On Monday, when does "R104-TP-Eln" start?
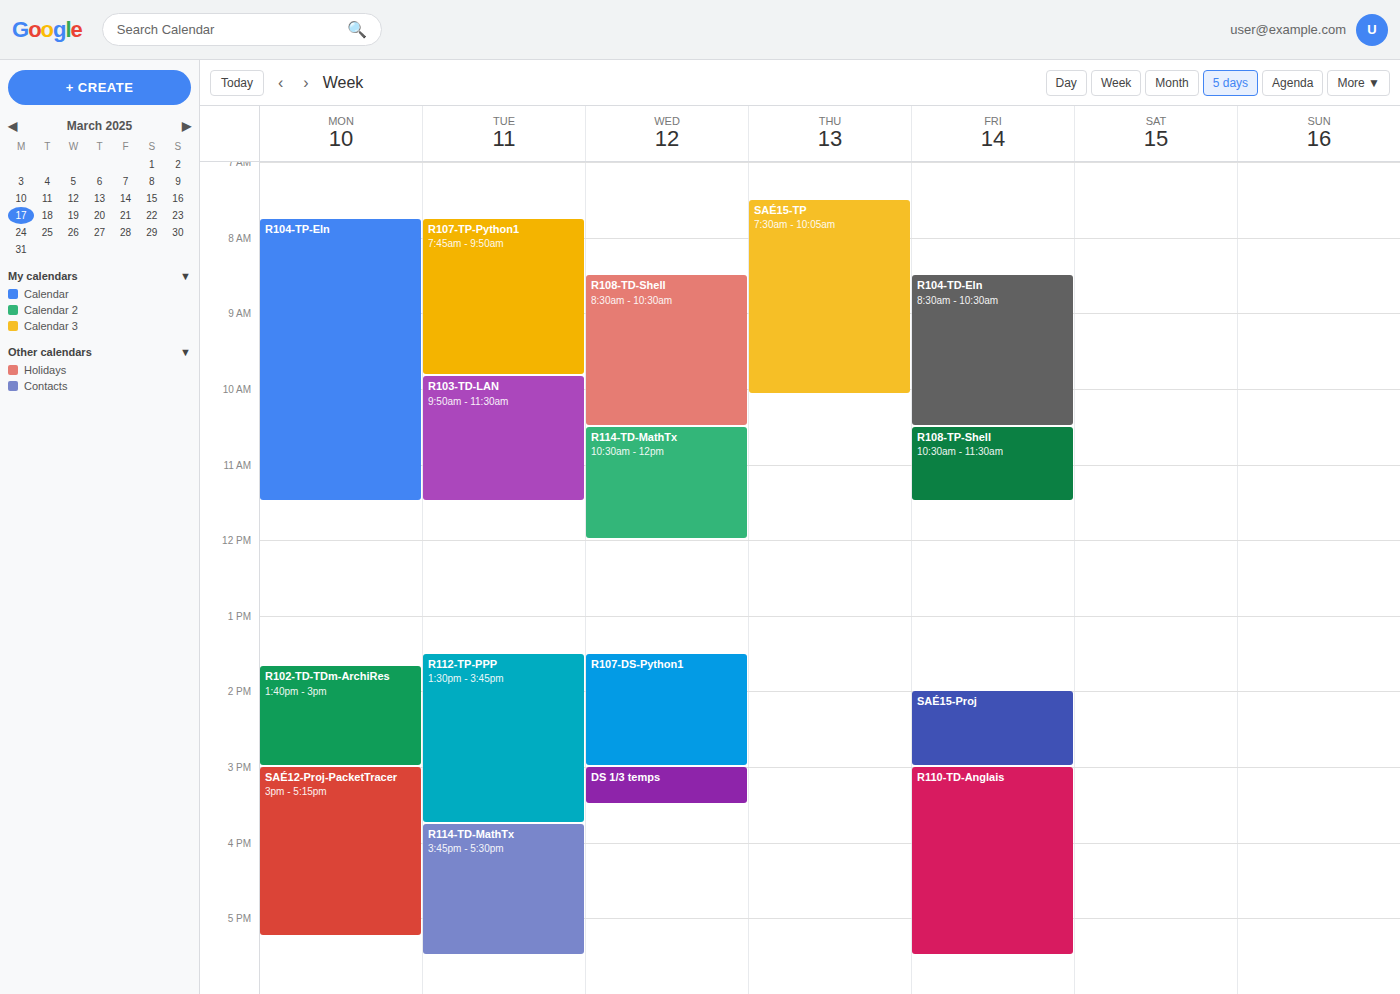
7:45 AM